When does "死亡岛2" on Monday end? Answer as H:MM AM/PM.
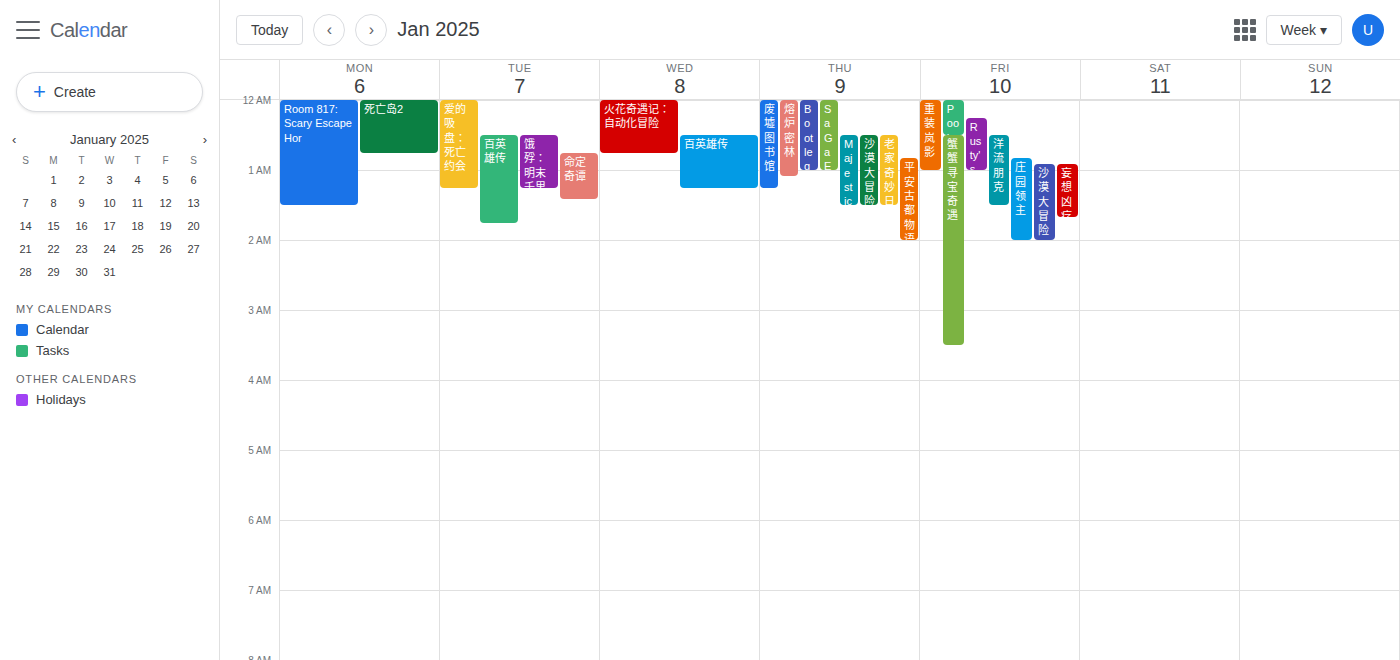
12:45 AM